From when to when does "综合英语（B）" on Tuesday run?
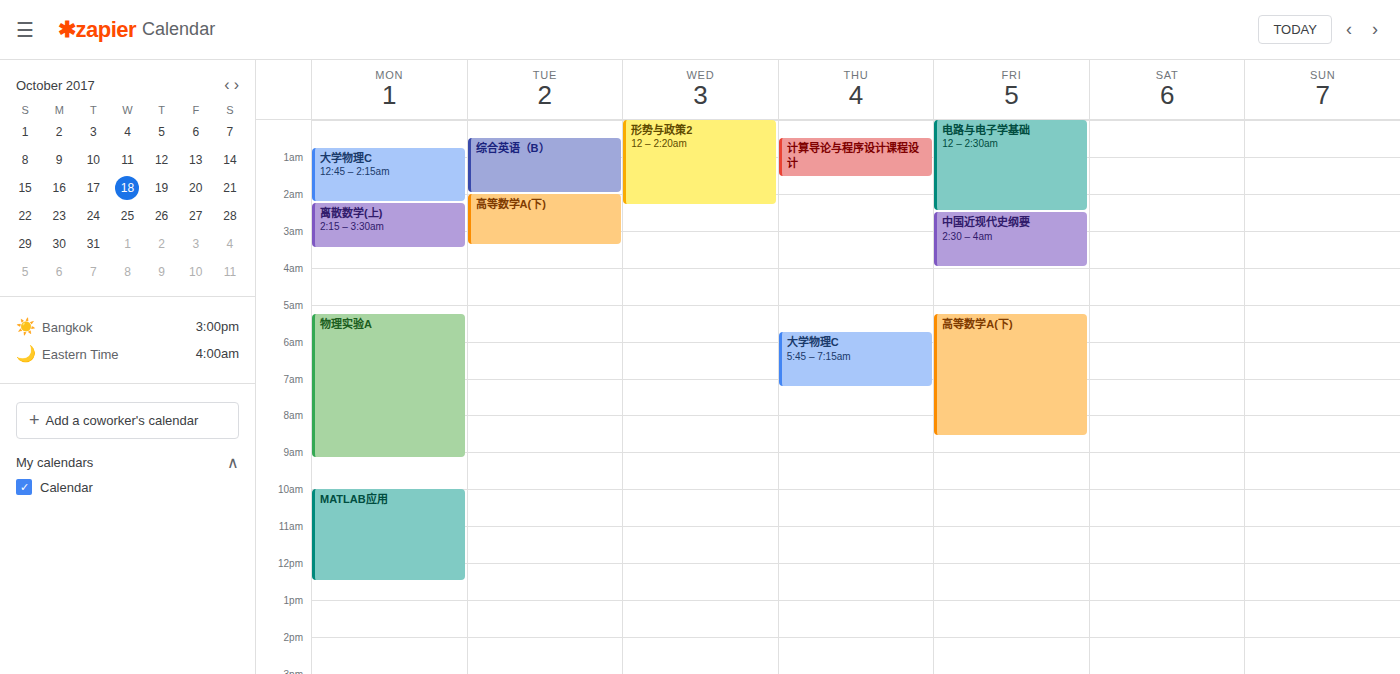
00:30 to 02:00